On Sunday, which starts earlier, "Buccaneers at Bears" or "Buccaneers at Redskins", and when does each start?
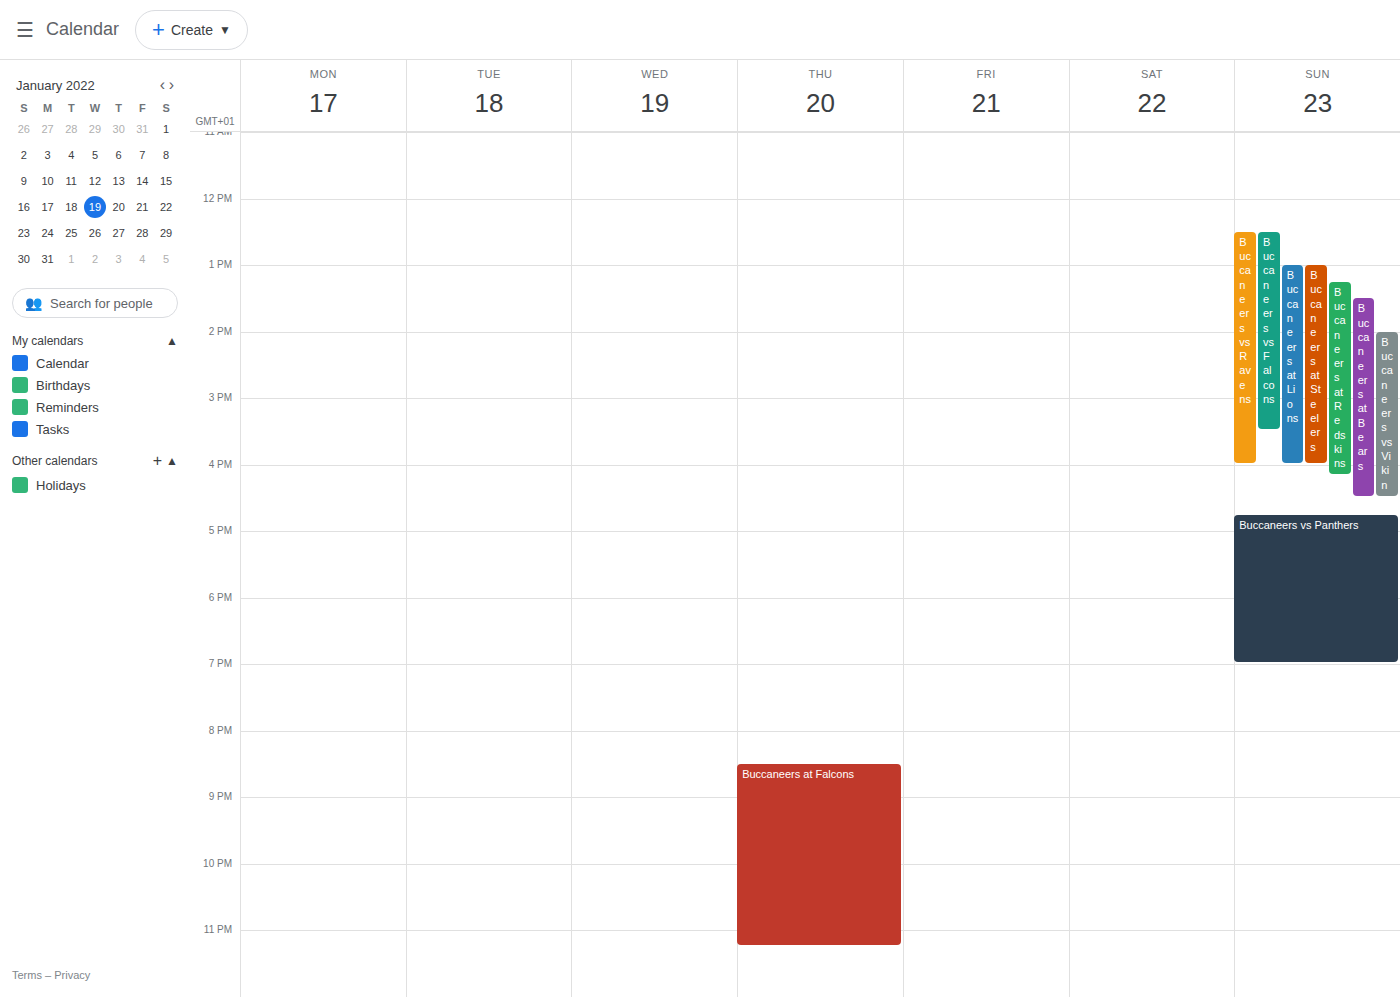
"Buccaneers at Redskins" 1:15 PM; "Buccaneers at Bears" 1:30 PM.